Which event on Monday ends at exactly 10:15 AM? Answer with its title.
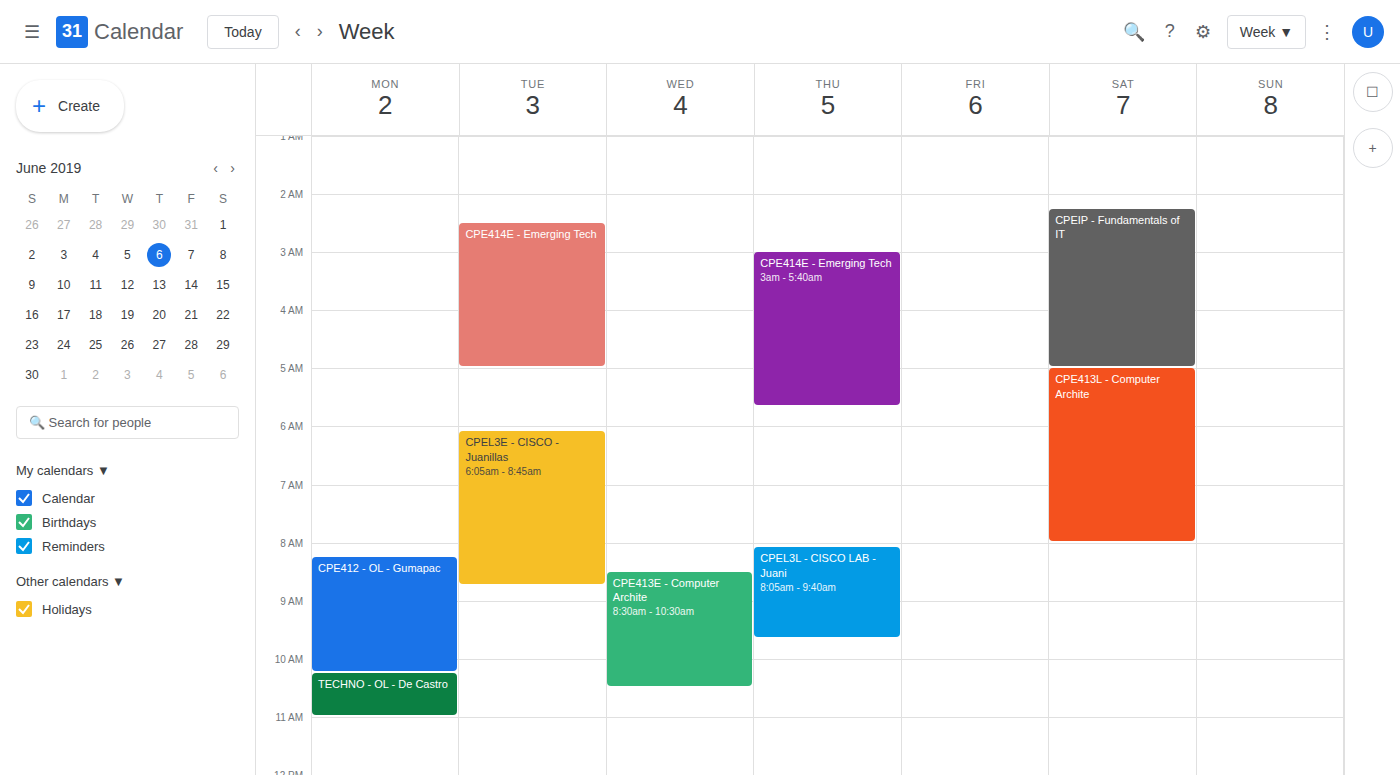
"CPE412 - OL - Gumapac"